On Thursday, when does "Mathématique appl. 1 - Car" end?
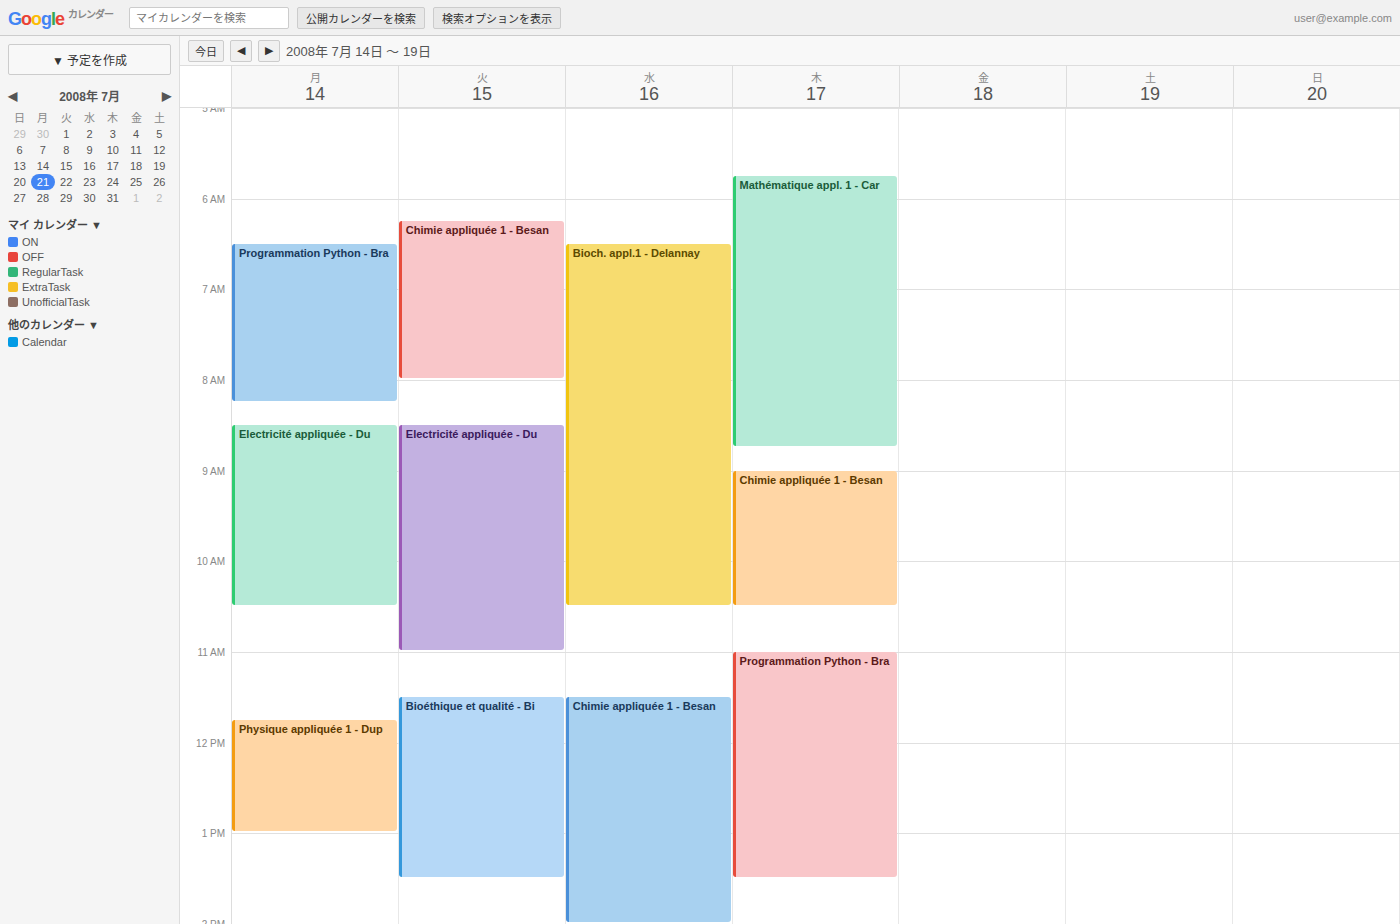
8:45 AM